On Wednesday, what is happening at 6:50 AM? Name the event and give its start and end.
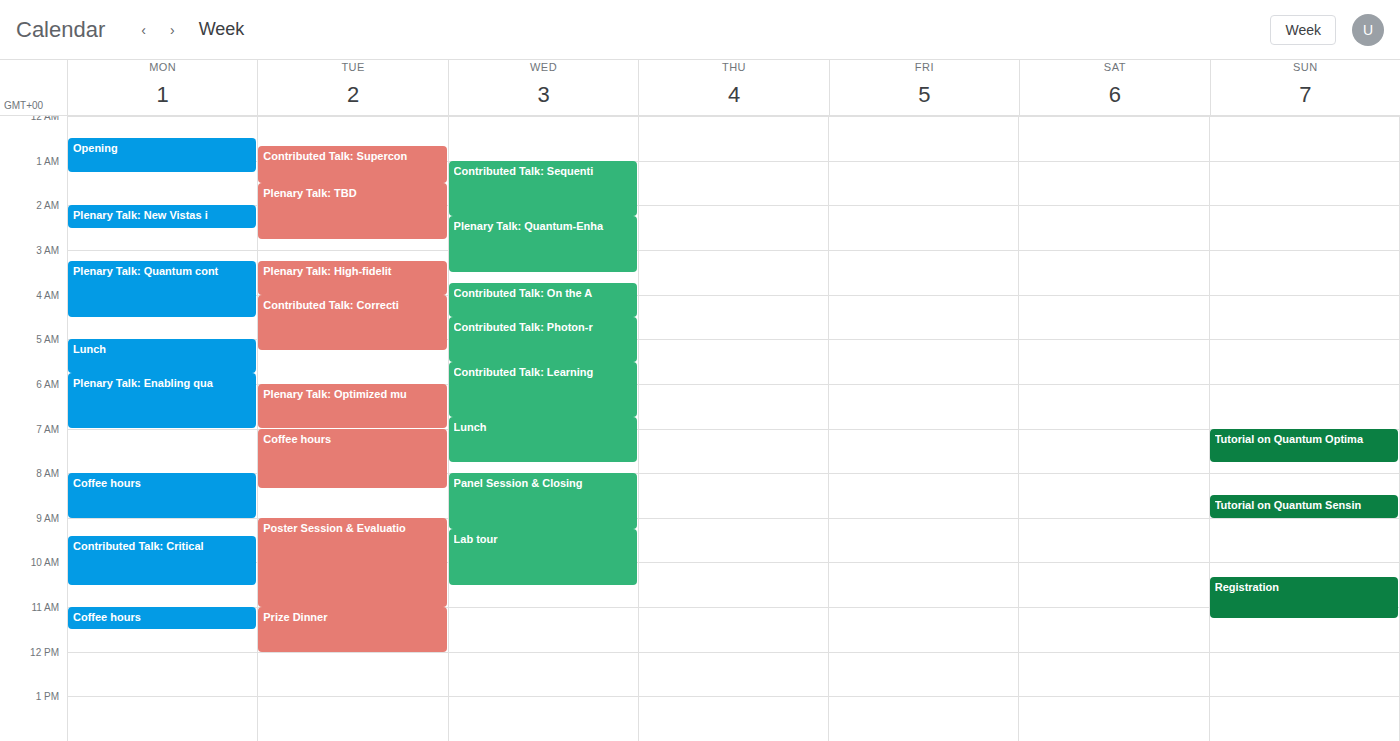
"Lunch", 6:45 AM to 7:45 AM